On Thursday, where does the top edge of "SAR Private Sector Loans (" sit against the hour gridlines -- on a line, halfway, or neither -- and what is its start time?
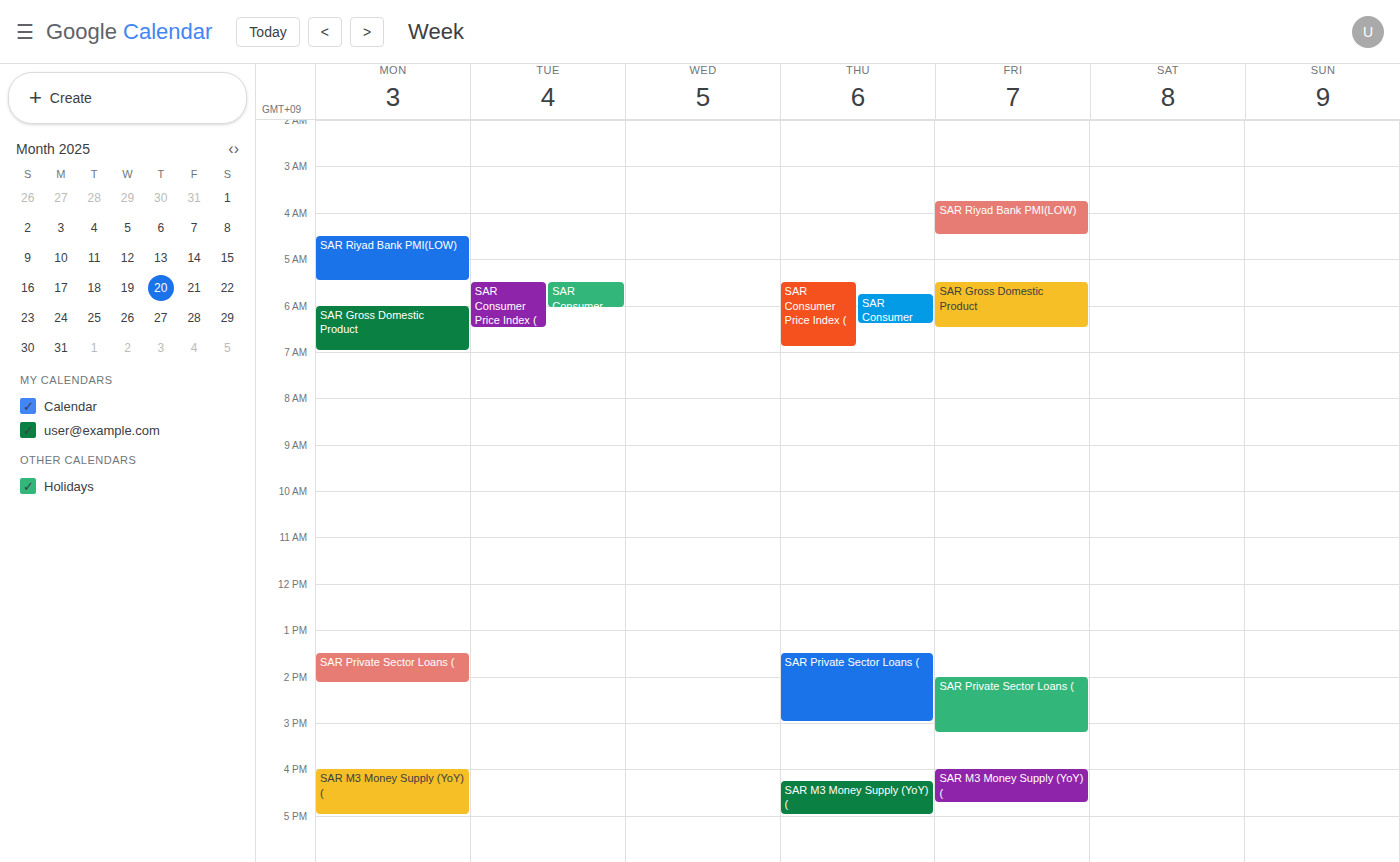
1:30 PM -- halfway between the 1 PM and 2 PM lines.